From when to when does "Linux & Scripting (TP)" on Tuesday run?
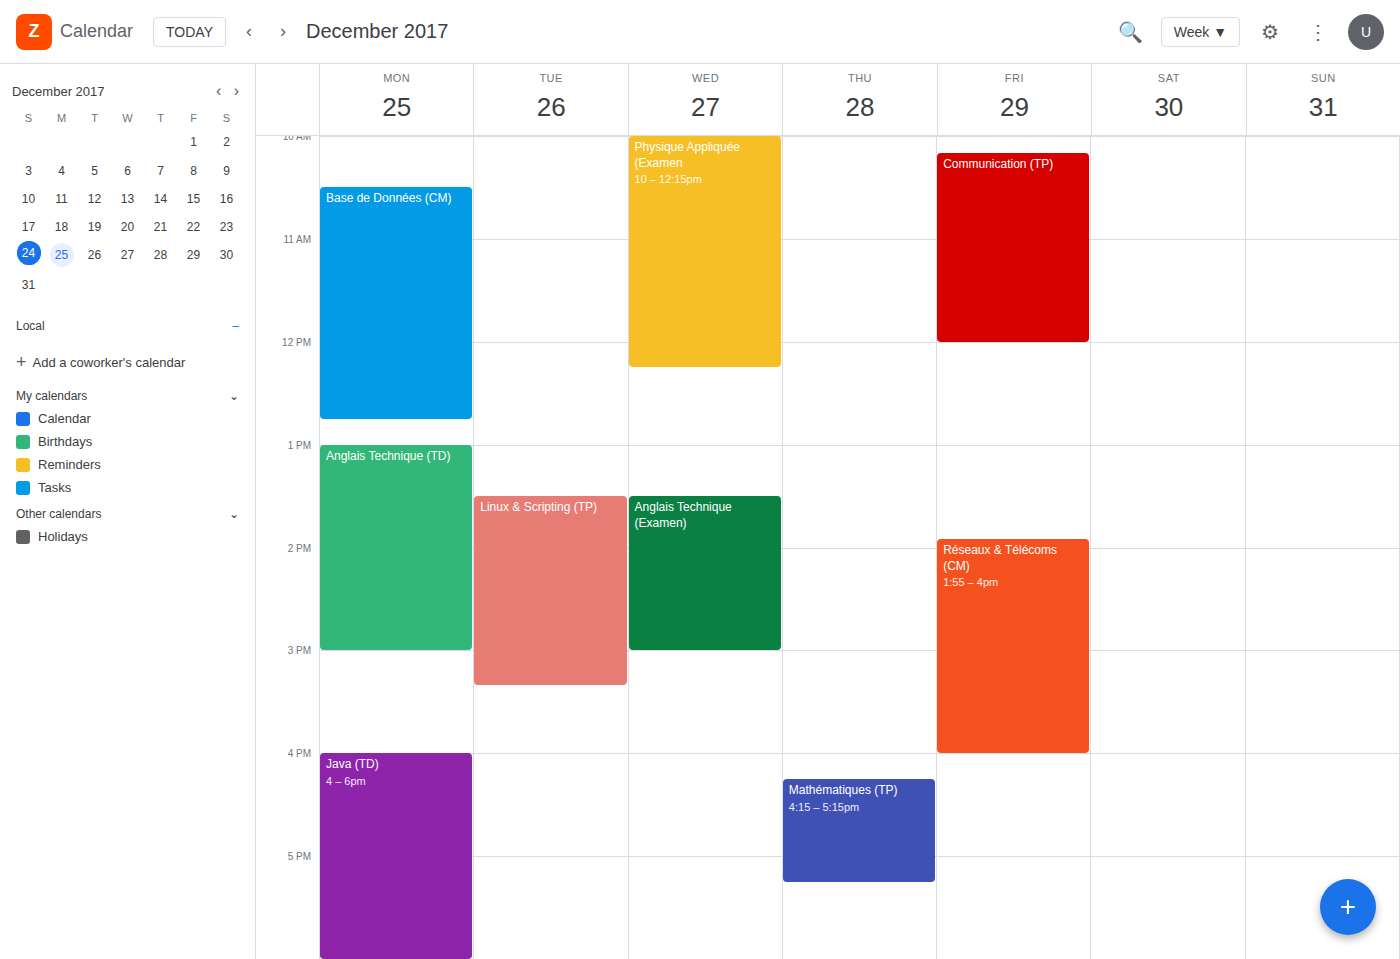
13:30 to 15:20